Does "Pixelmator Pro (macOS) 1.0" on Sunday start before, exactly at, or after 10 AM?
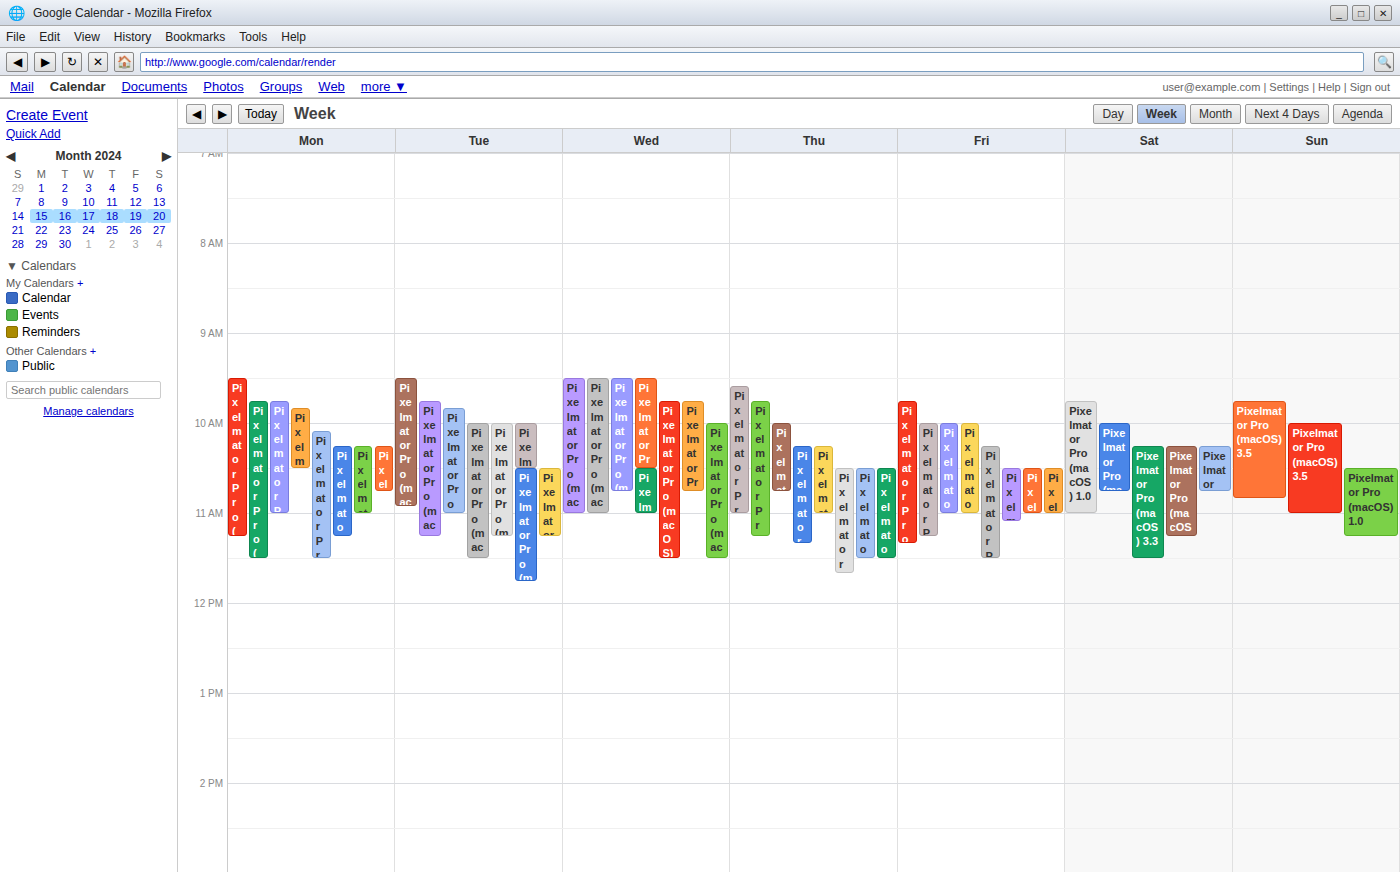
10:30 AM -- after 10 AM, 30 minutes below the 10 AM line.